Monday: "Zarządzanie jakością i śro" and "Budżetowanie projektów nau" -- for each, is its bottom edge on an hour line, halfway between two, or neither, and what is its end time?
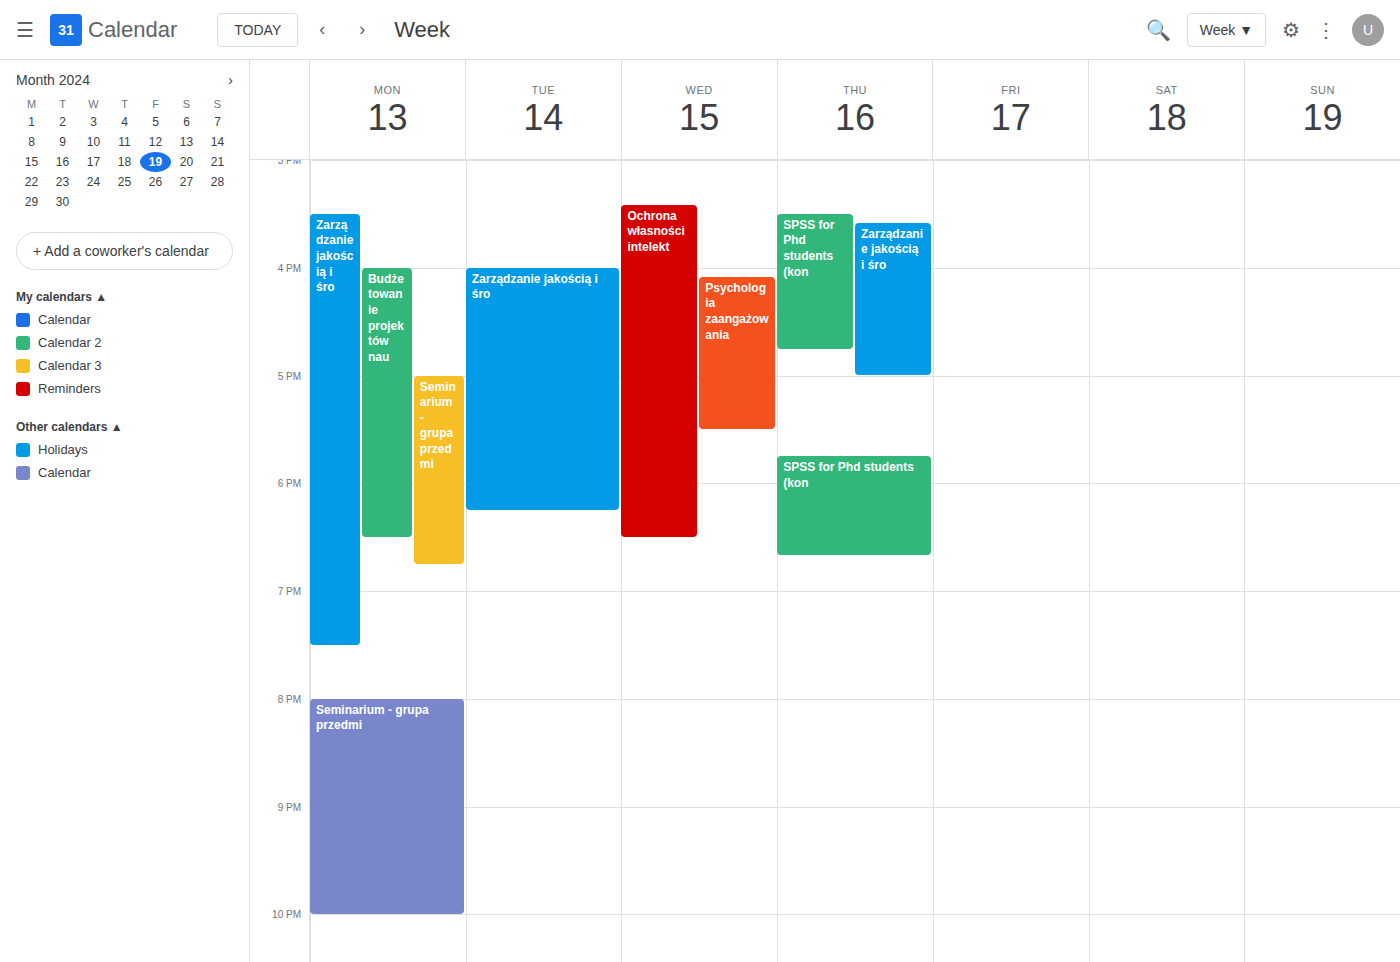
"Zarządzanie jakością i śro": 7:30 PM, halfway between the 7 PM and 8 PM lines. "Budżetowanie projektów nau": 6:30 PM, halfway between the 6 PM and 7 PM lines.